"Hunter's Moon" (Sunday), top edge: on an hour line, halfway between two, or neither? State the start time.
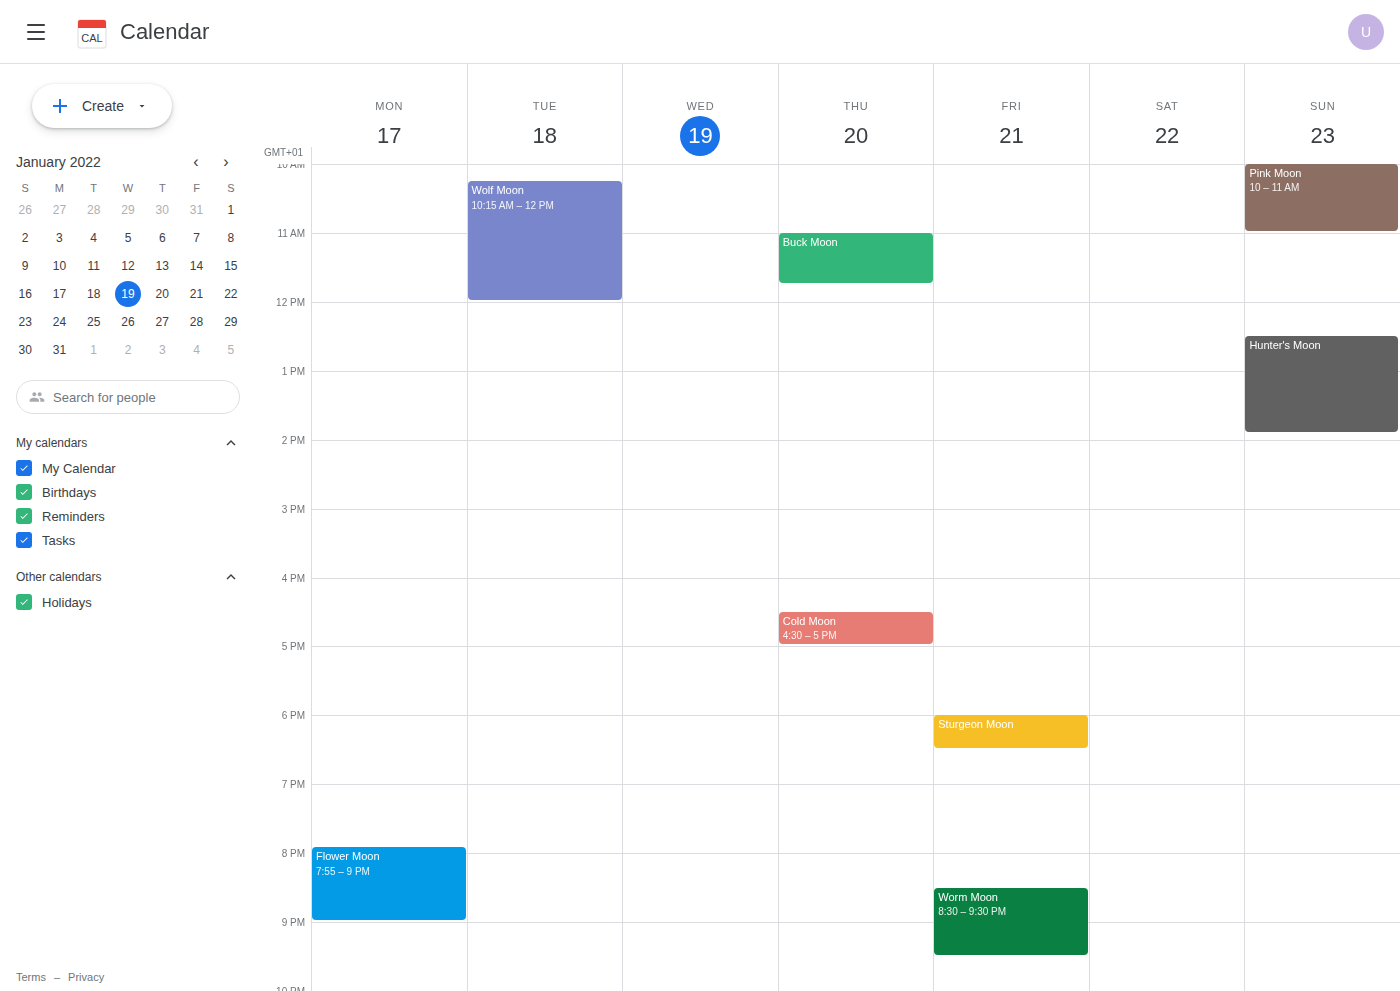
12:30 PM -- halfway between the 12 PM and 1 PM lines.